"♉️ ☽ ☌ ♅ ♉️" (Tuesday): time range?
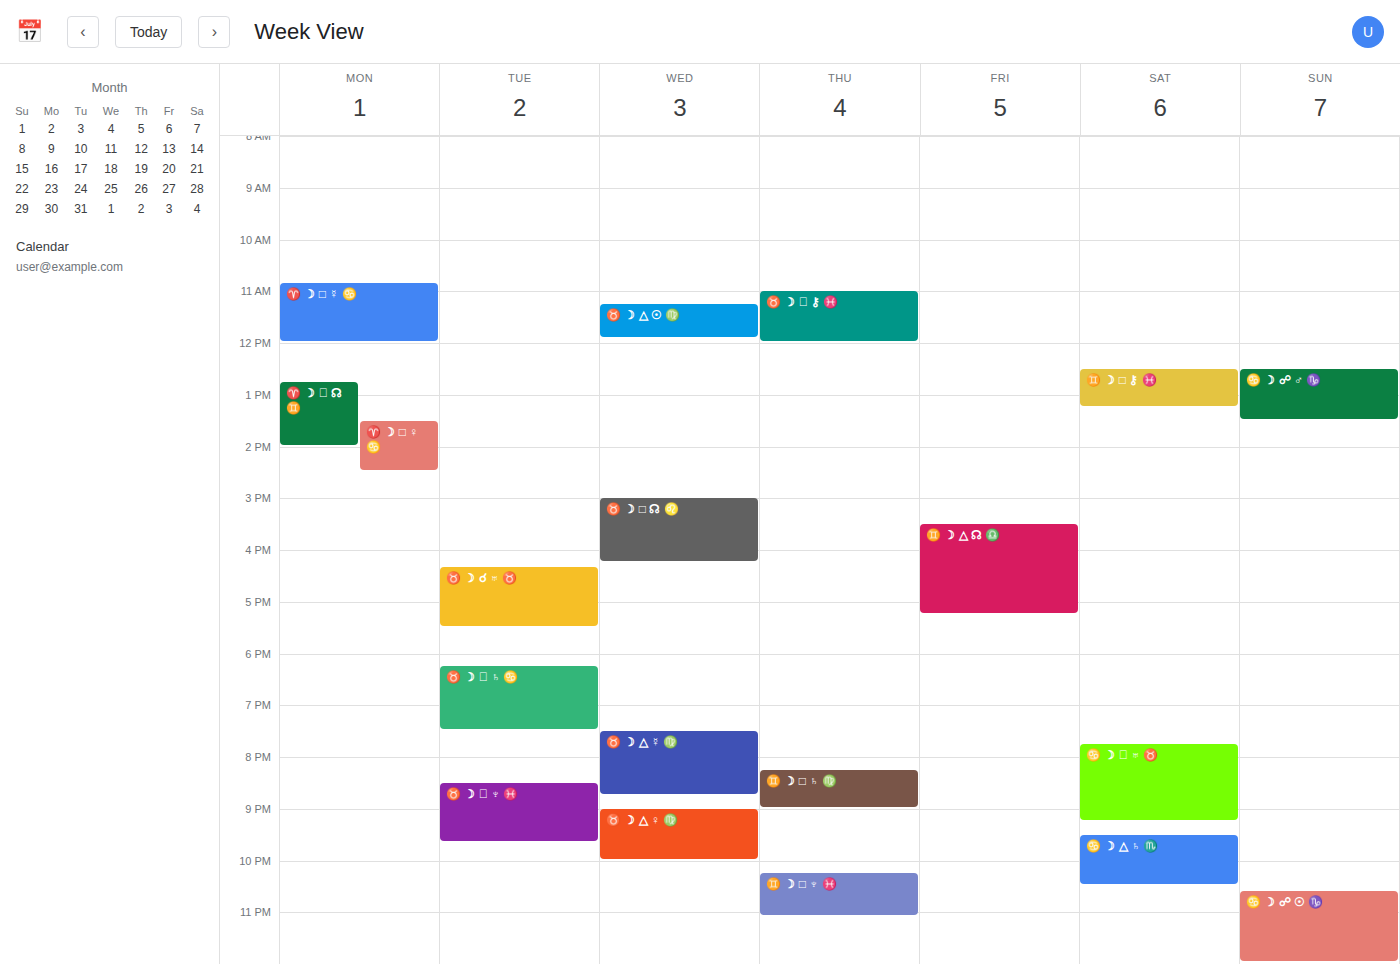
4:20 PM to 5:30 PM